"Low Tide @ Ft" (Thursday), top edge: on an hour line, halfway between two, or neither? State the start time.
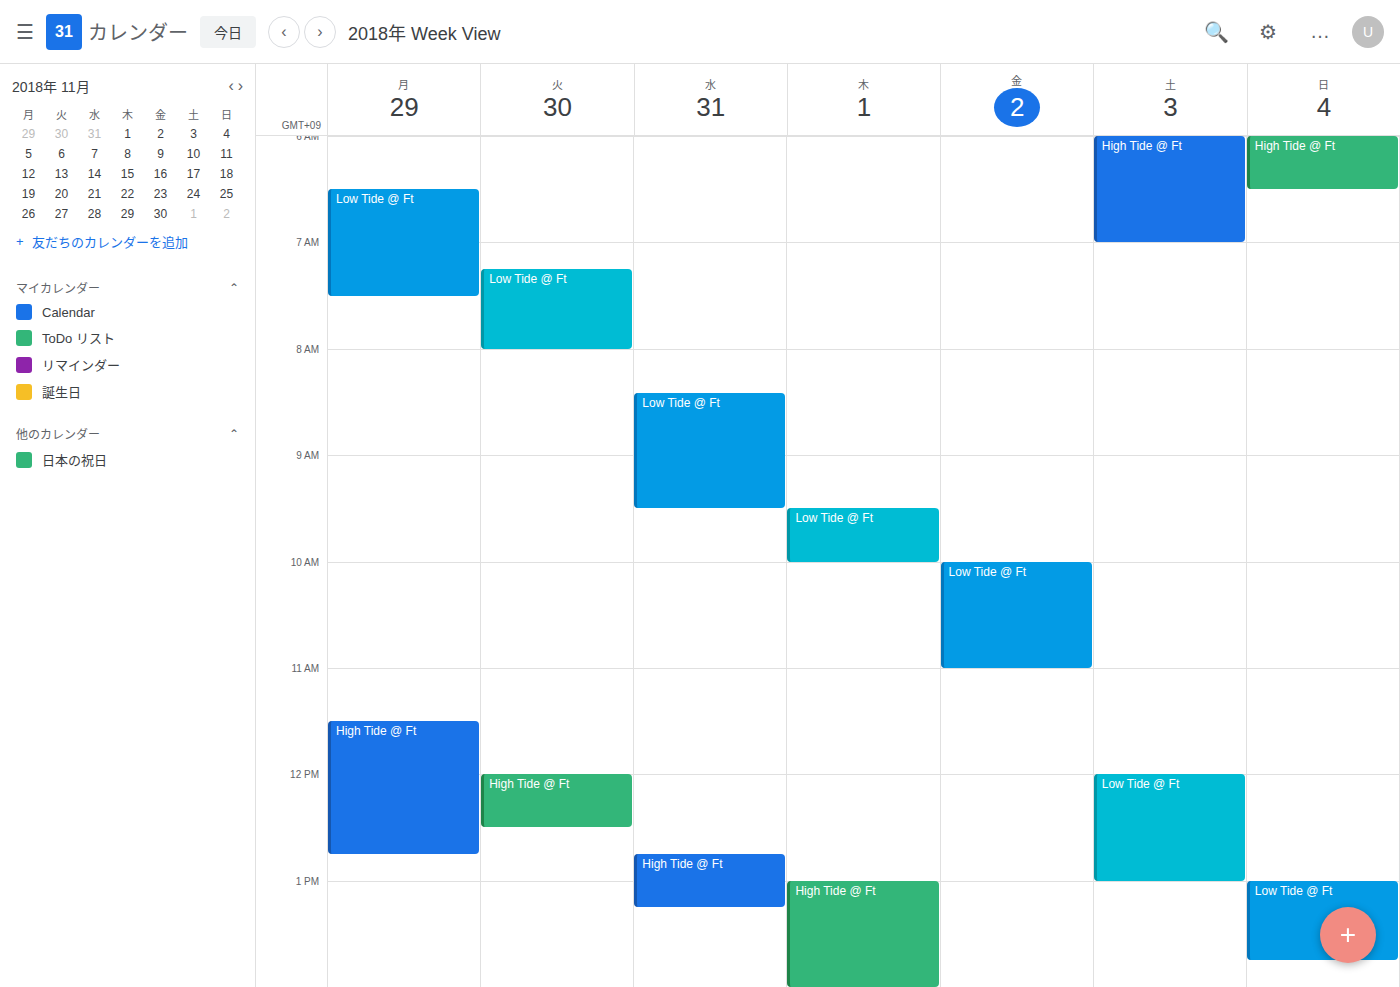
09:30 -- halfway between the 09:00 and 10:00 lines.